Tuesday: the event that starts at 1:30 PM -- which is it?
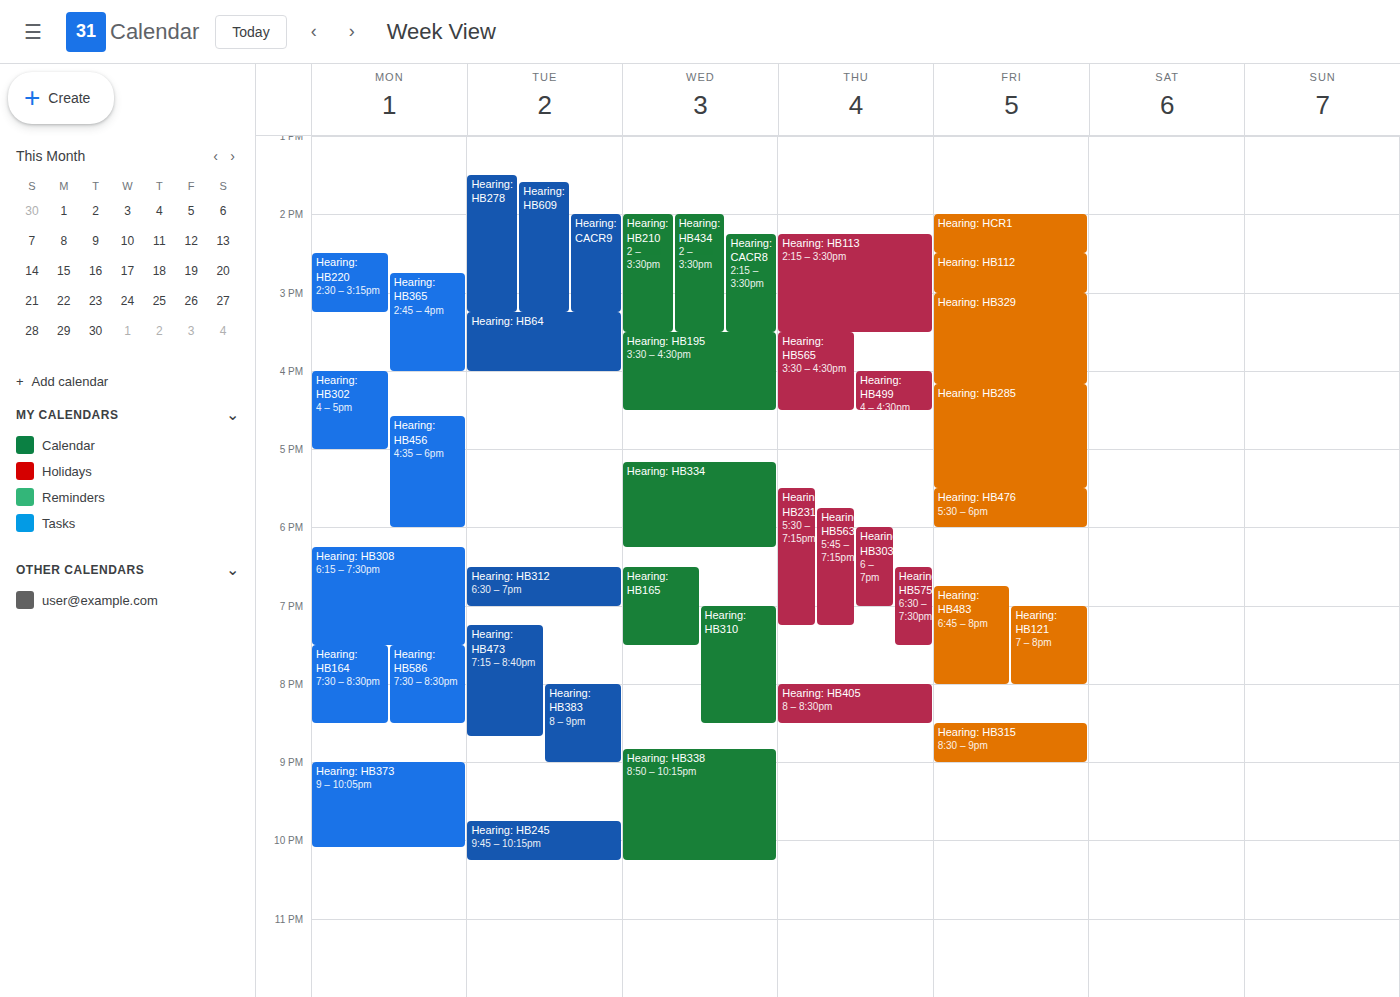
"Hearing: HB278"